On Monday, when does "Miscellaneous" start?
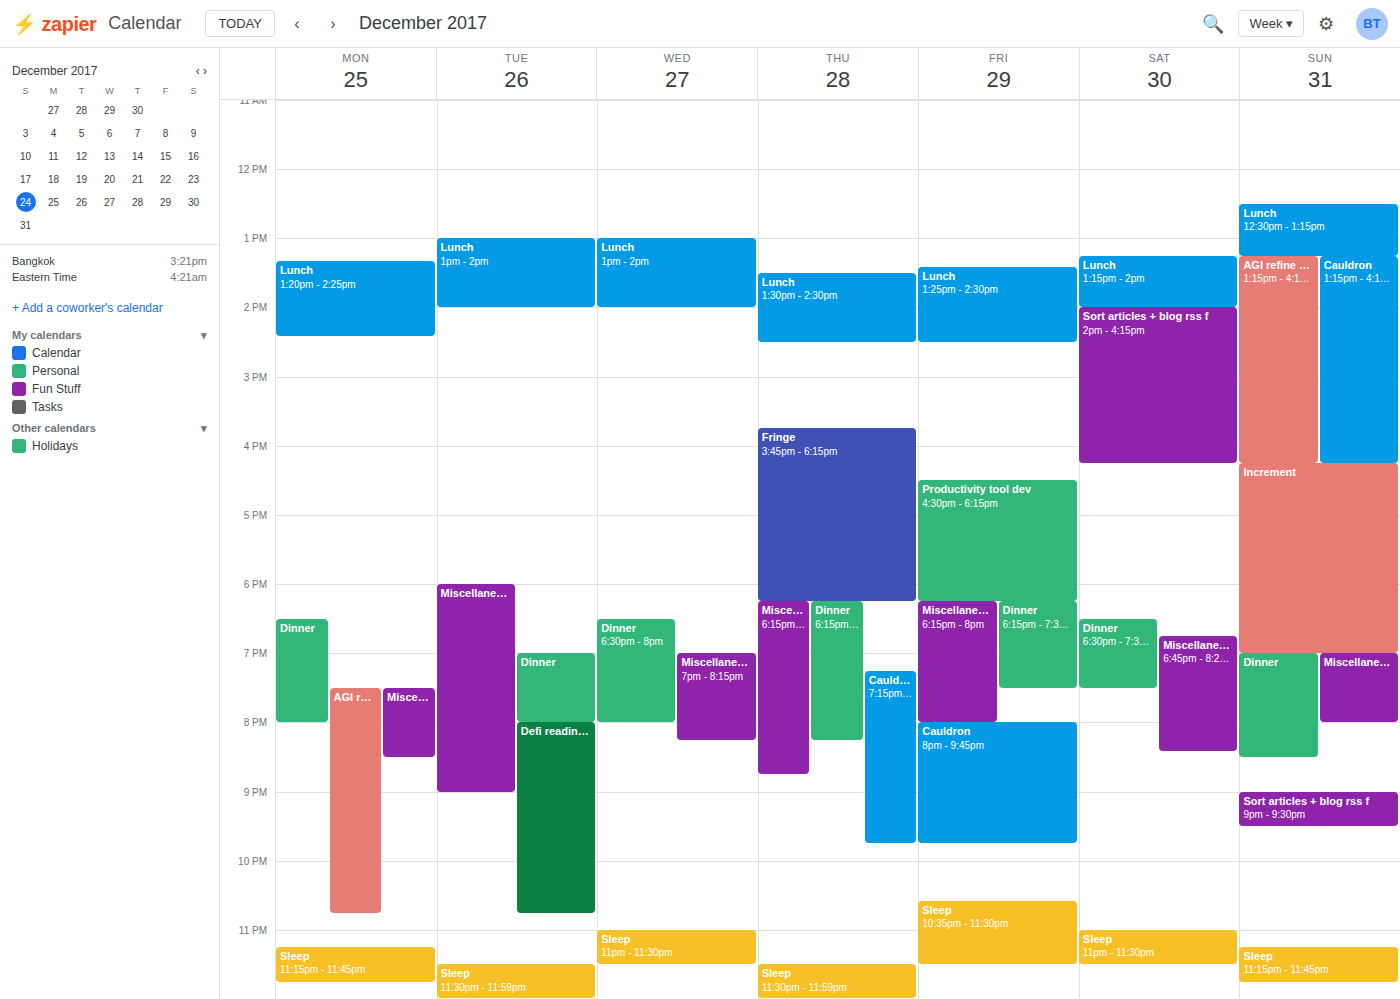
7:30 PM